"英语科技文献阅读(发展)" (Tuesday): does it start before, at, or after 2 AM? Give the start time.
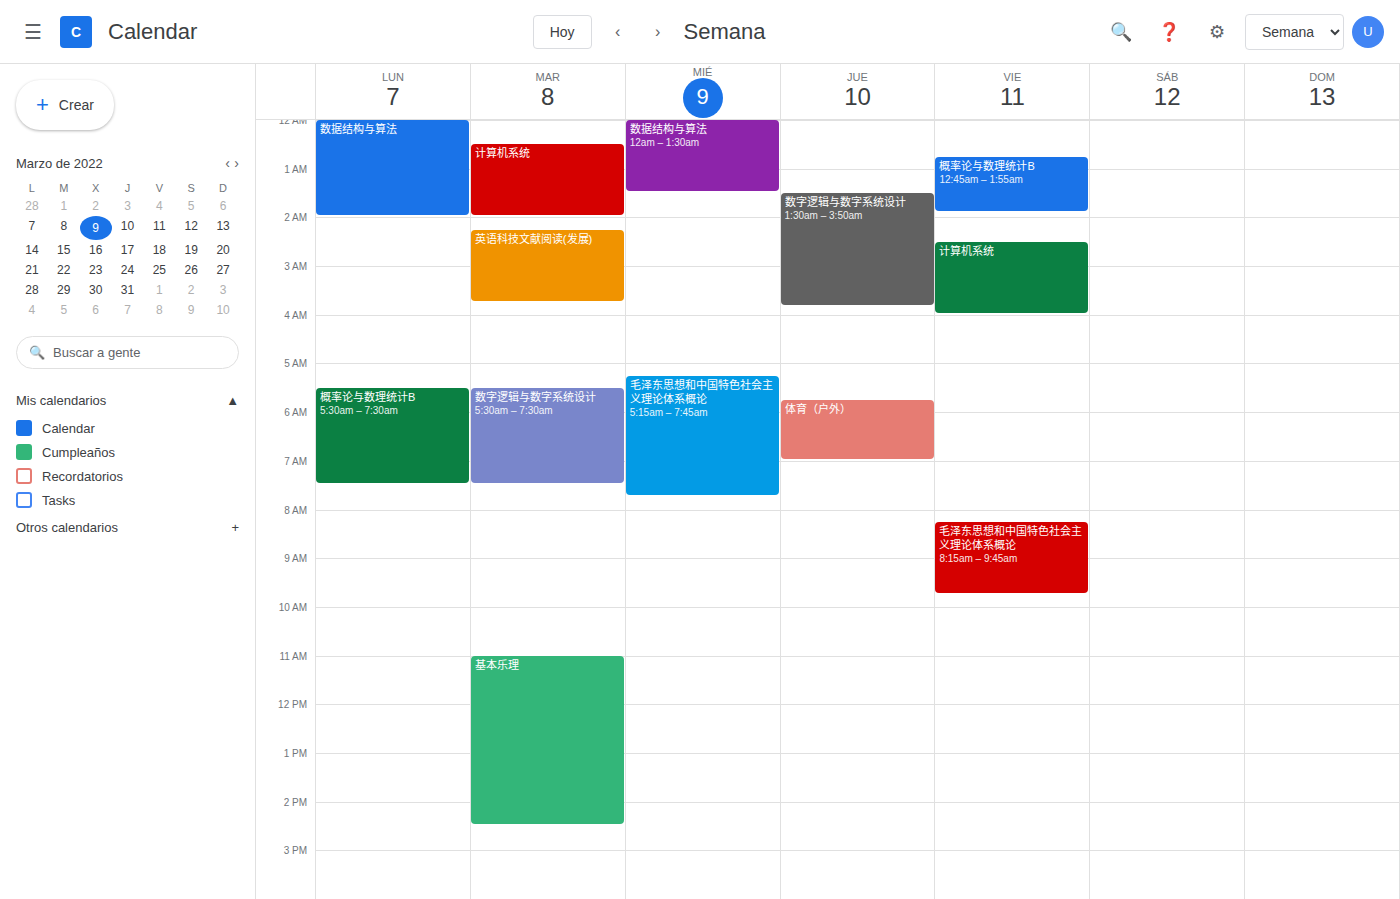
2:15 AM -- after 2 AM, 15 minutes below the 2 AM line.